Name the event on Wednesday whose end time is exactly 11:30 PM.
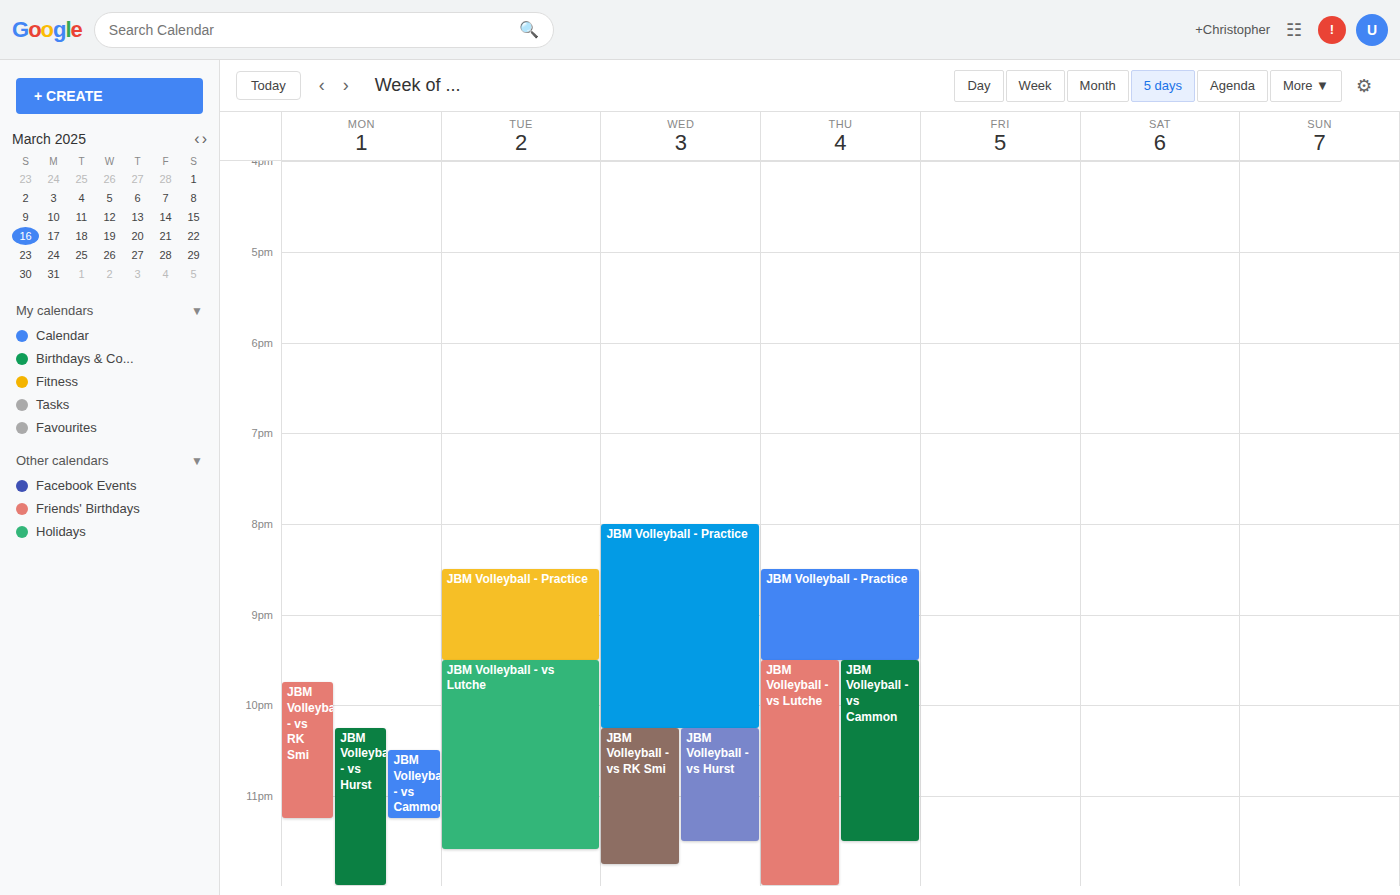
"JBM Volleyball - vs Hurst"